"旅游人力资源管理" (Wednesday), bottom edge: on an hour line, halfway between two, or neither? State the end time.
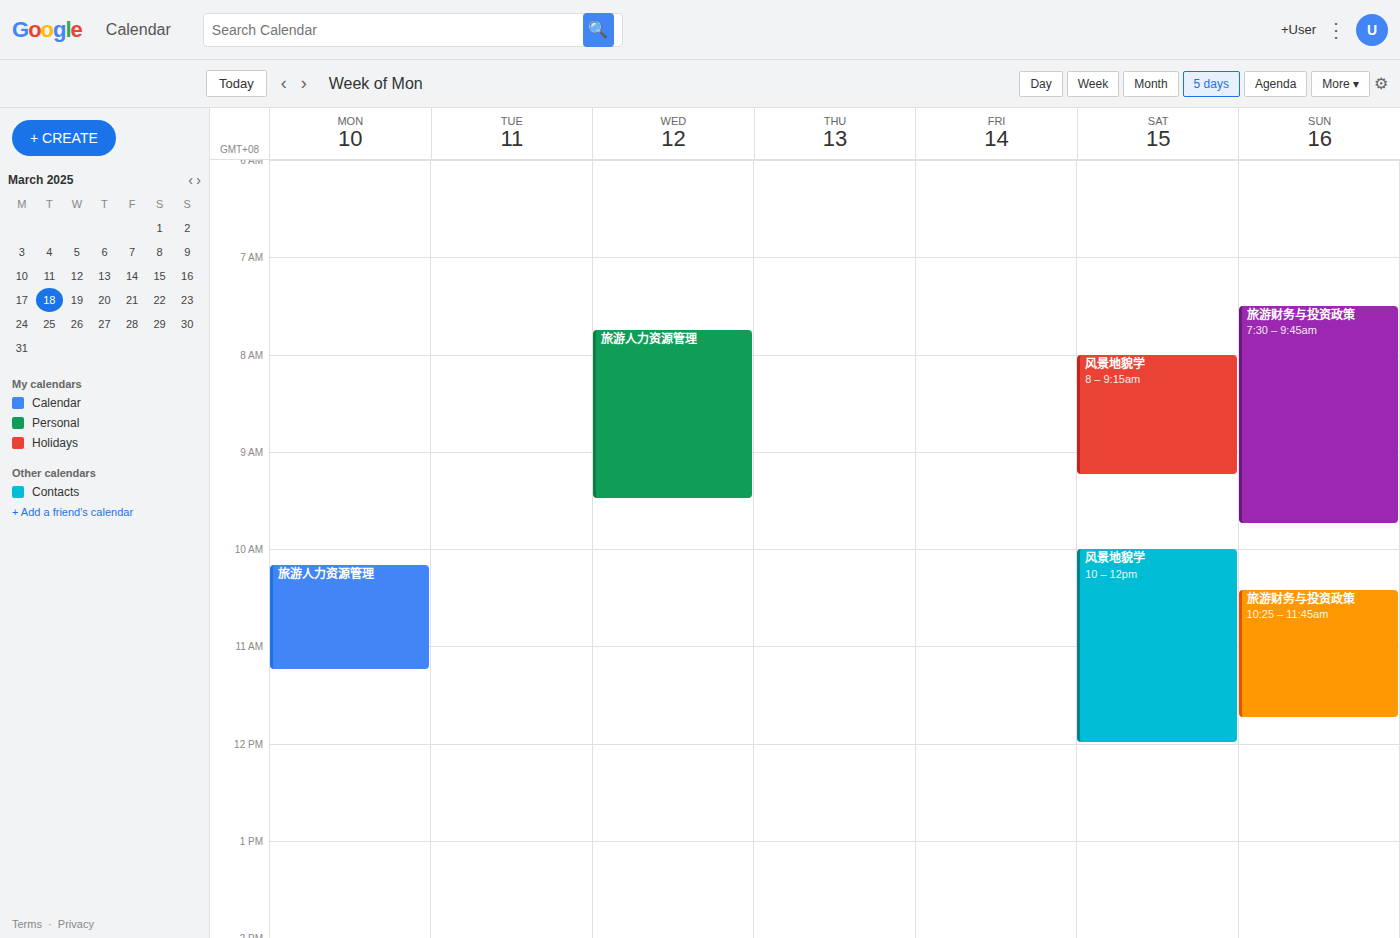
9:30 AM -- halfway between the 9 AM and 10 AM lines.